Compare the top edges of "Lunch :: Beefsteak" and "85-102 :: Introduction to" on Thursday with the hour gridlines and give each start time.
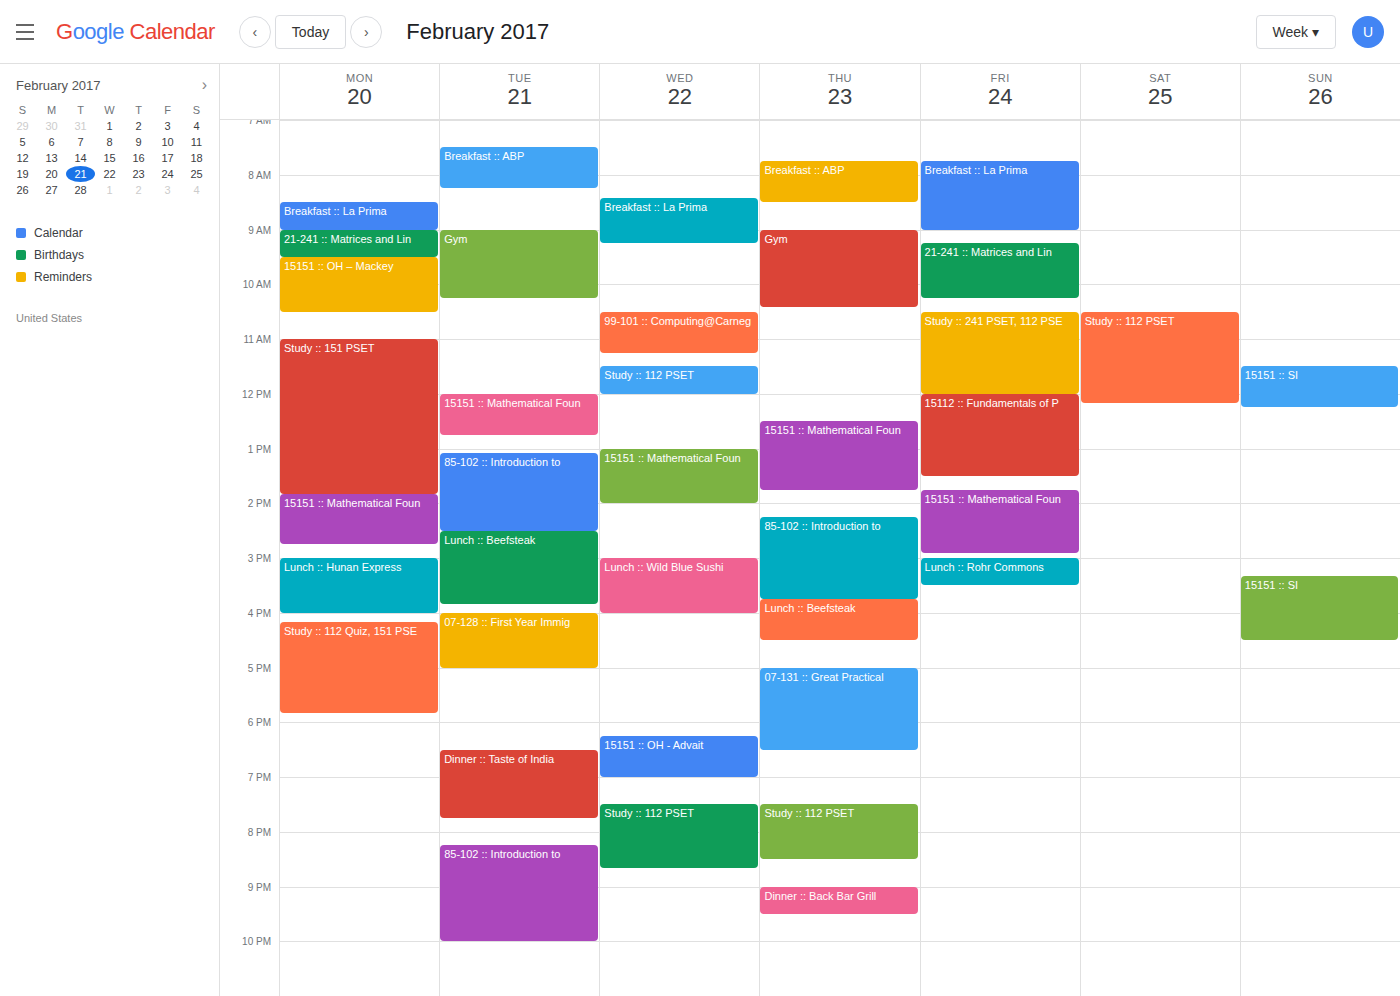
"Lunch :: Beefsteak": 3:45 PM, neither: three quarters of the way from the 3 PM line to the 4 PM line. "85-102 :: Introduction to": 2:15 PM, neither: a quarter of the way from the 2 PM line to the 3 PM line.